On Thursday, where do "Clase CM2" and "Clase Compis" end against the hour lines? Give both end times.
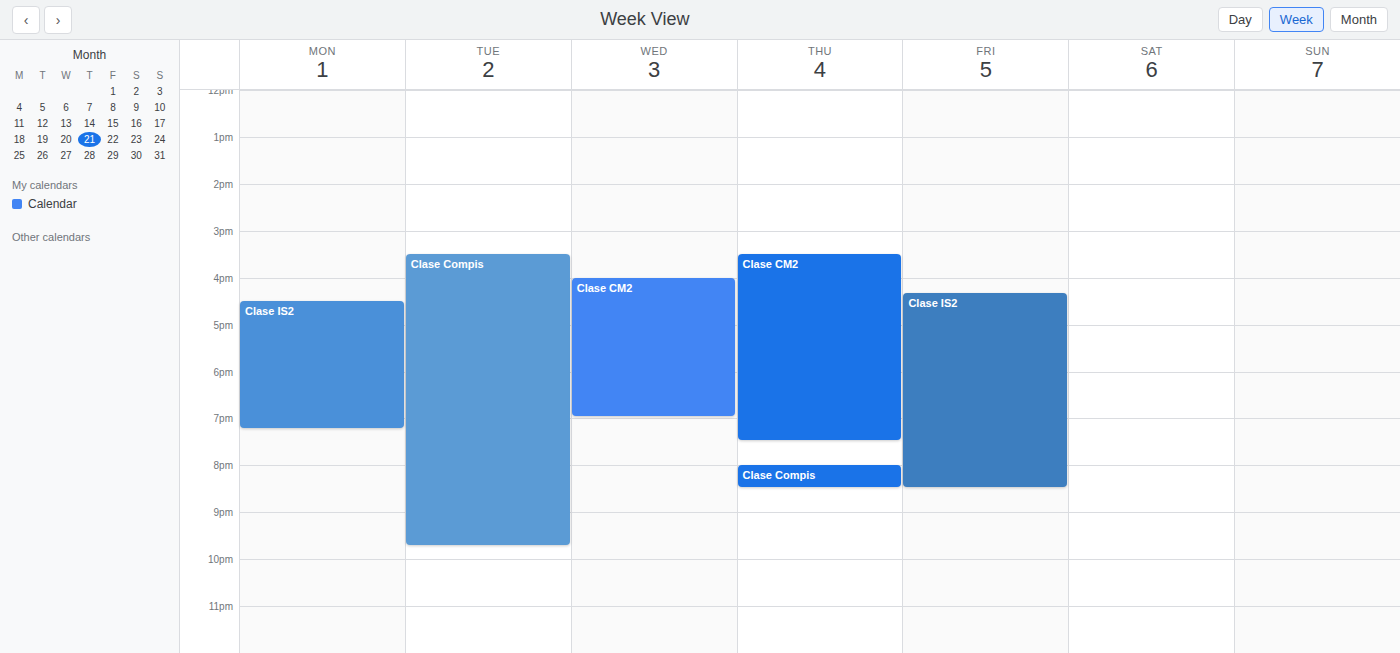
"Clase CM2": 7:30 PM, halfway between the 7 PM and 8 PM lines. "Clase Compis": 8:30 PM, halfway between the 8 PM and 9 PM lines.